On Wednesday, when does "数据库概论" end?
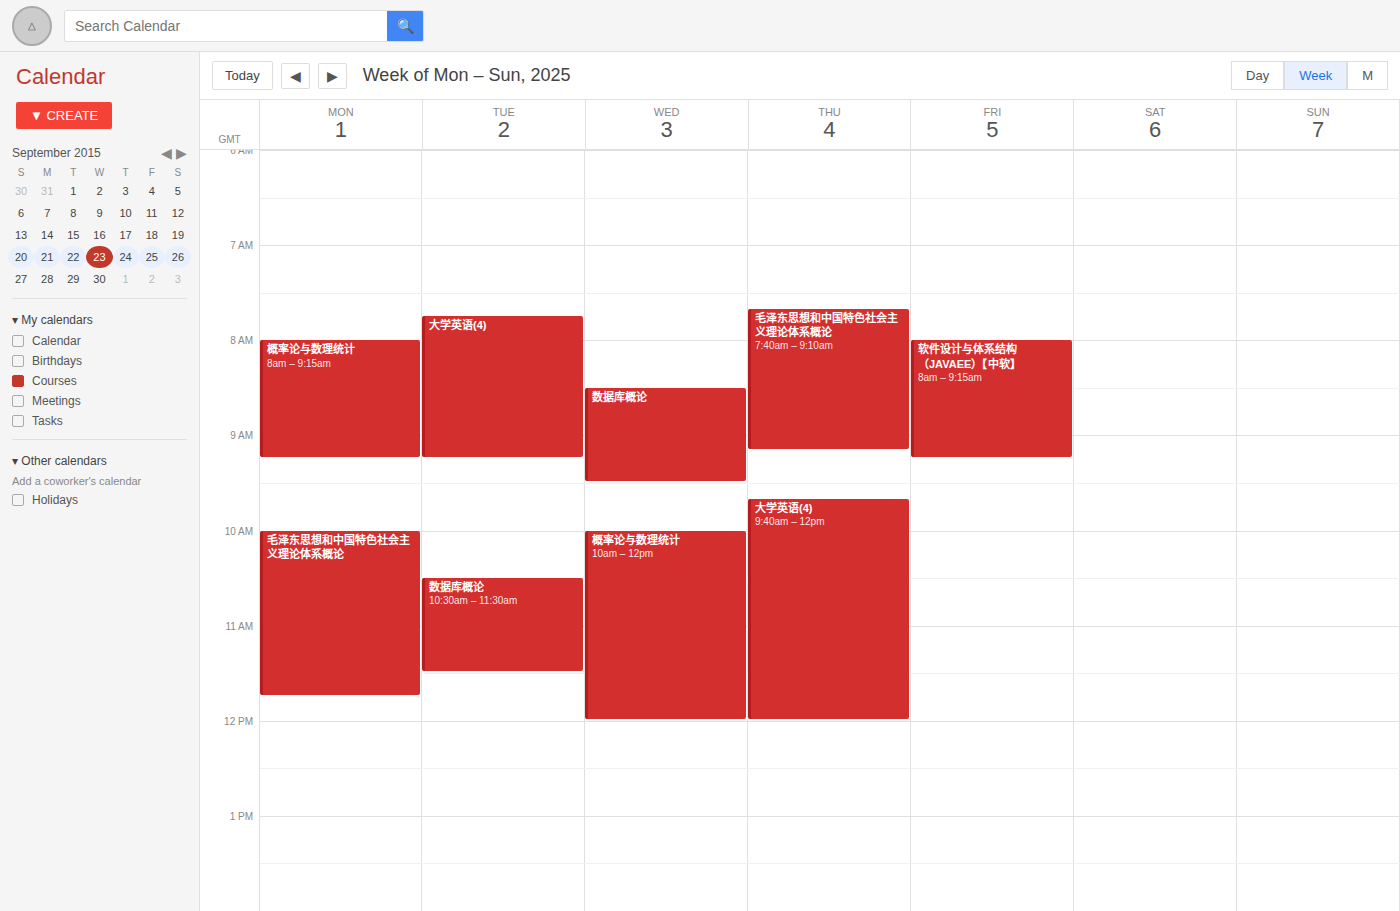
9:30 AM